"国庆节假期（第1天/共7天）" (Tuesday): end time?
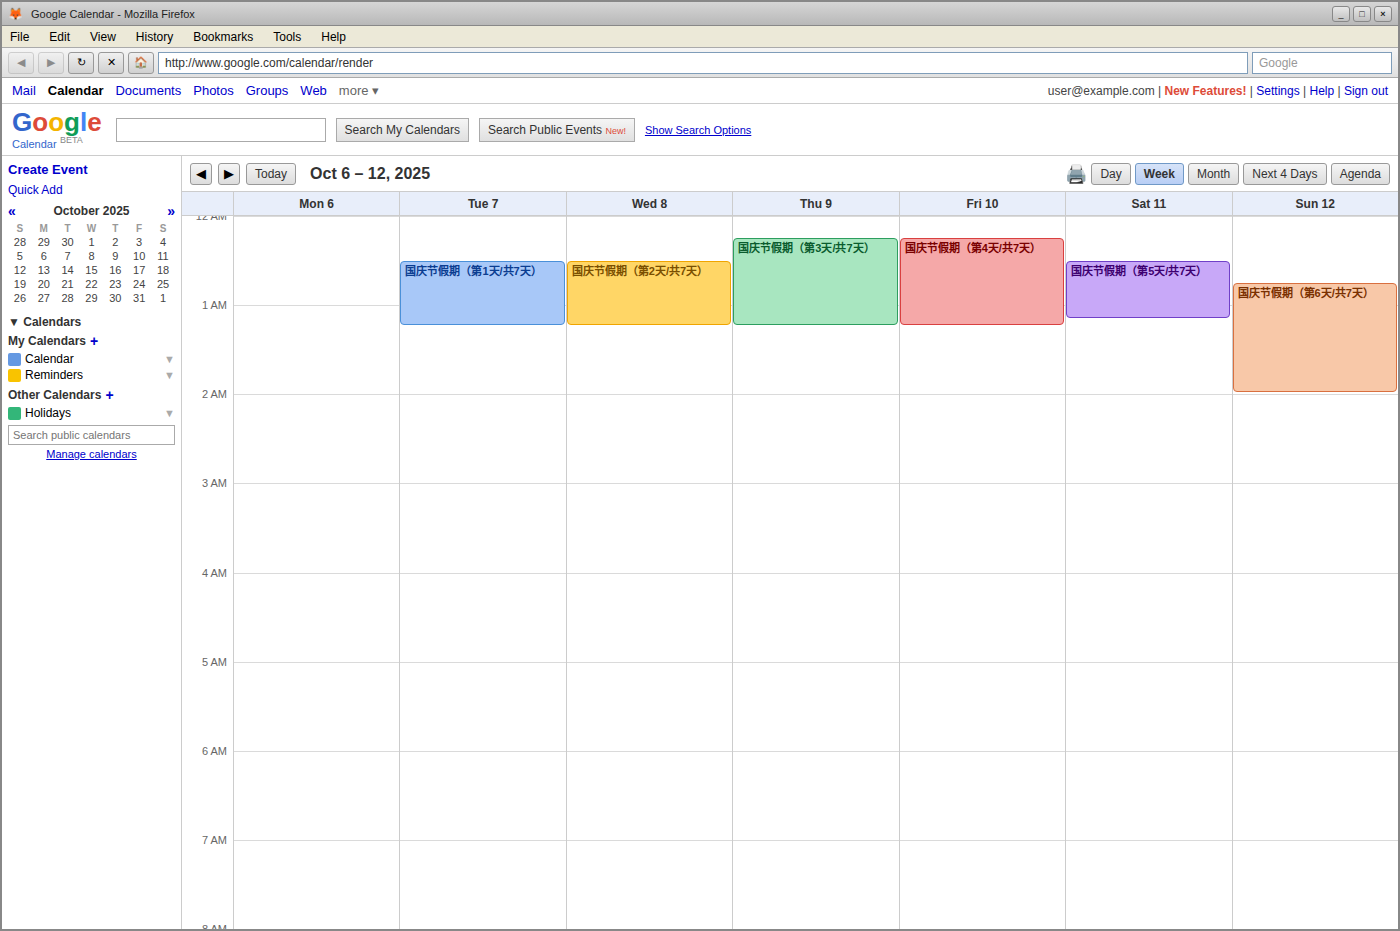
01:15